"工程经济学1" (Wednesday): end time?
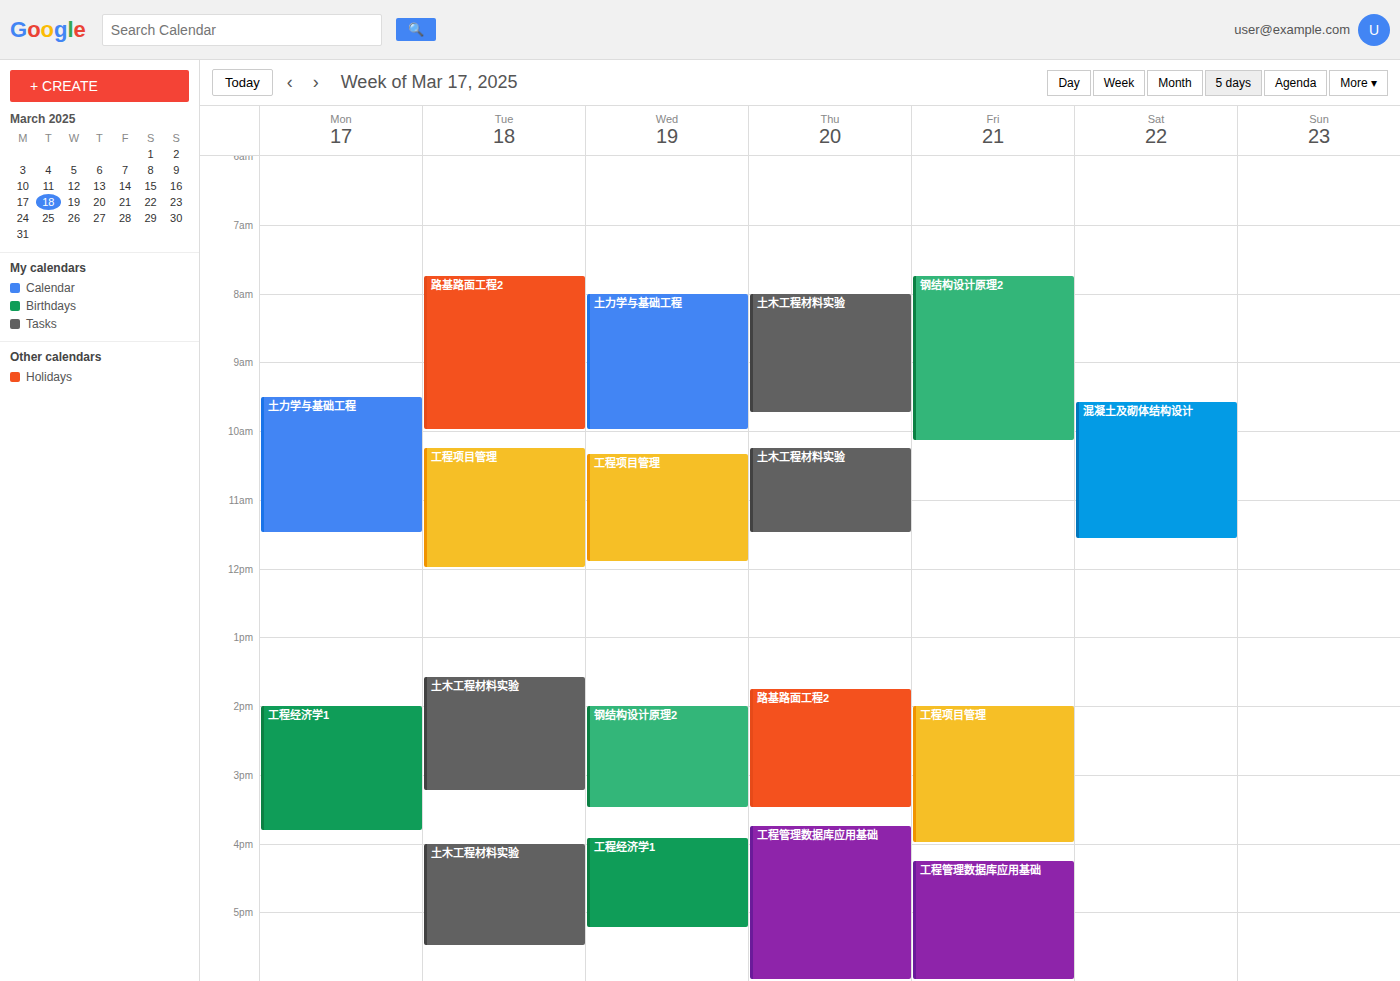
5:15 PM